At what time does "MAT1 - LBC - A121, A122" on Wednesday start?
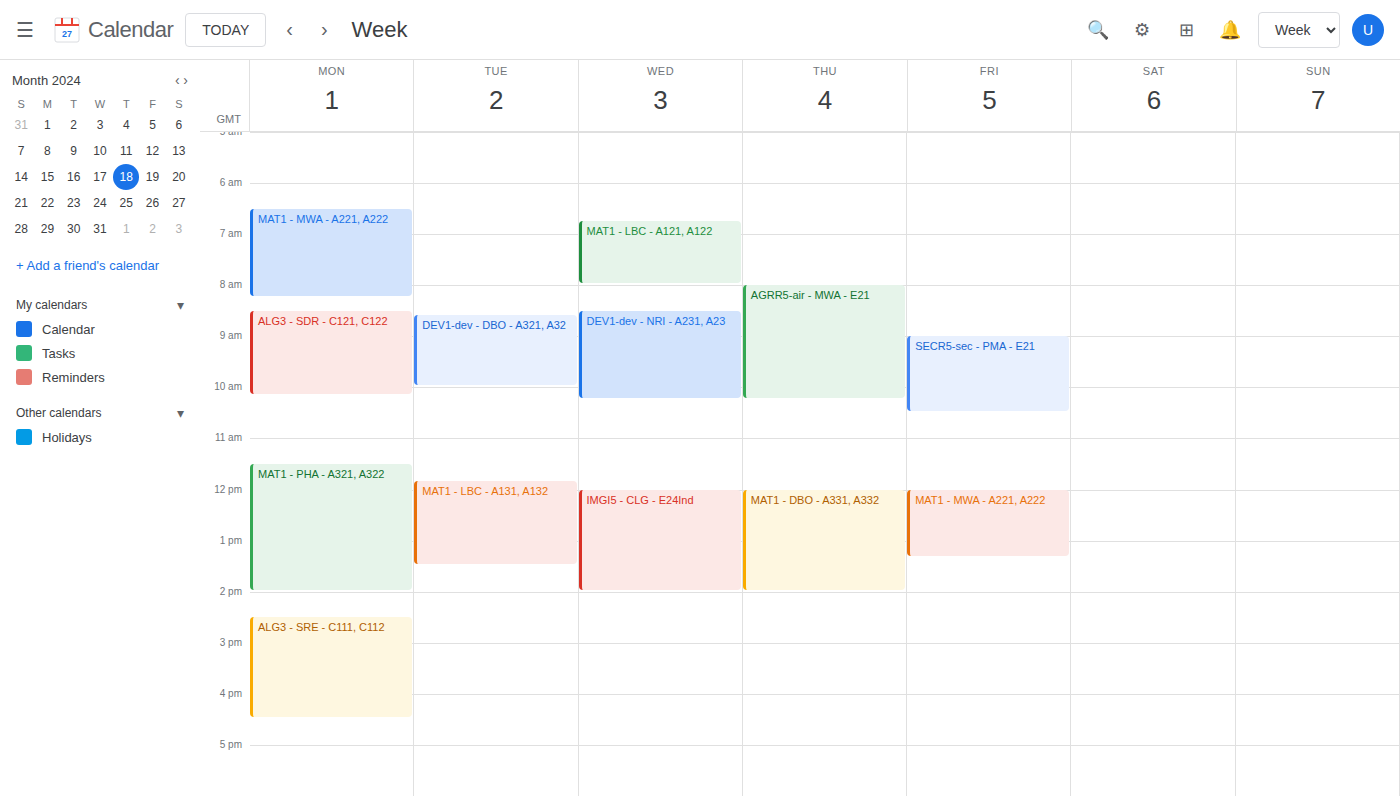
6:45 AM